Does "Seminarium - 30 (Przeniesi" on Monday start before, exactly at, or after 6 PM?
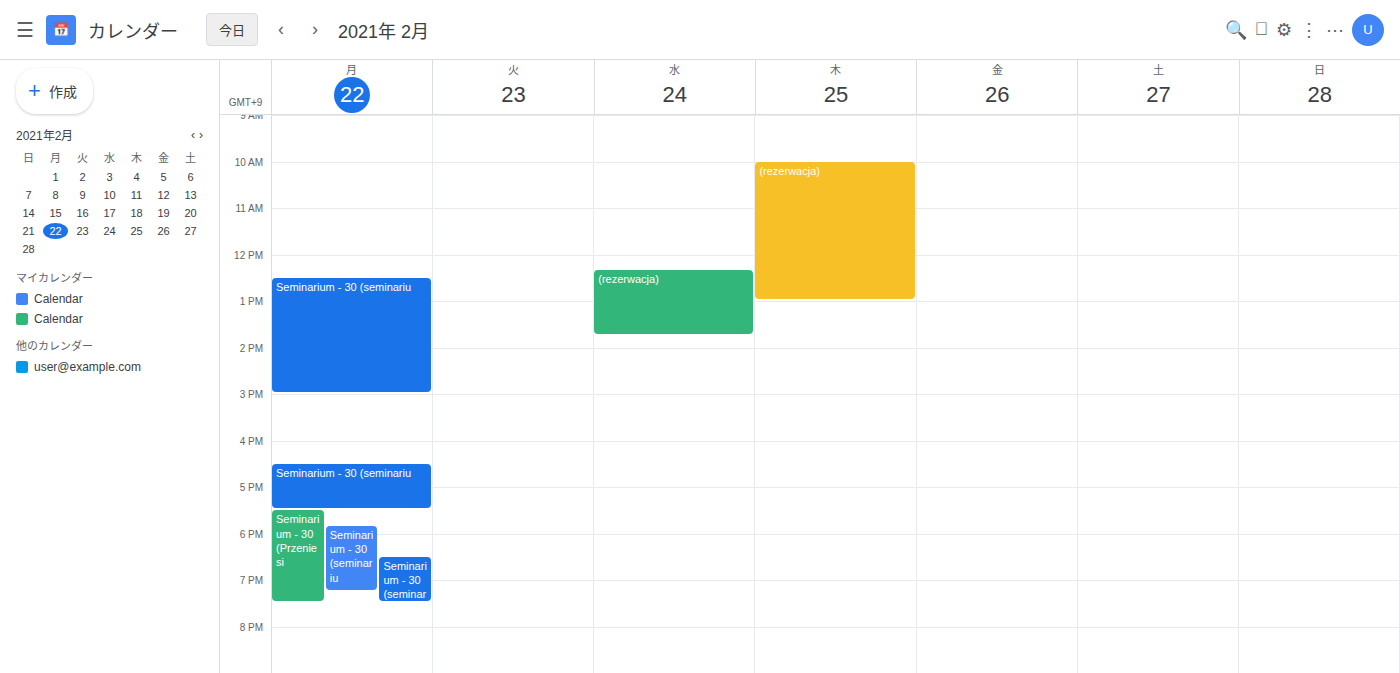
5:30 PM -- before 6 PM, 30 minutes above the 6 PM line.